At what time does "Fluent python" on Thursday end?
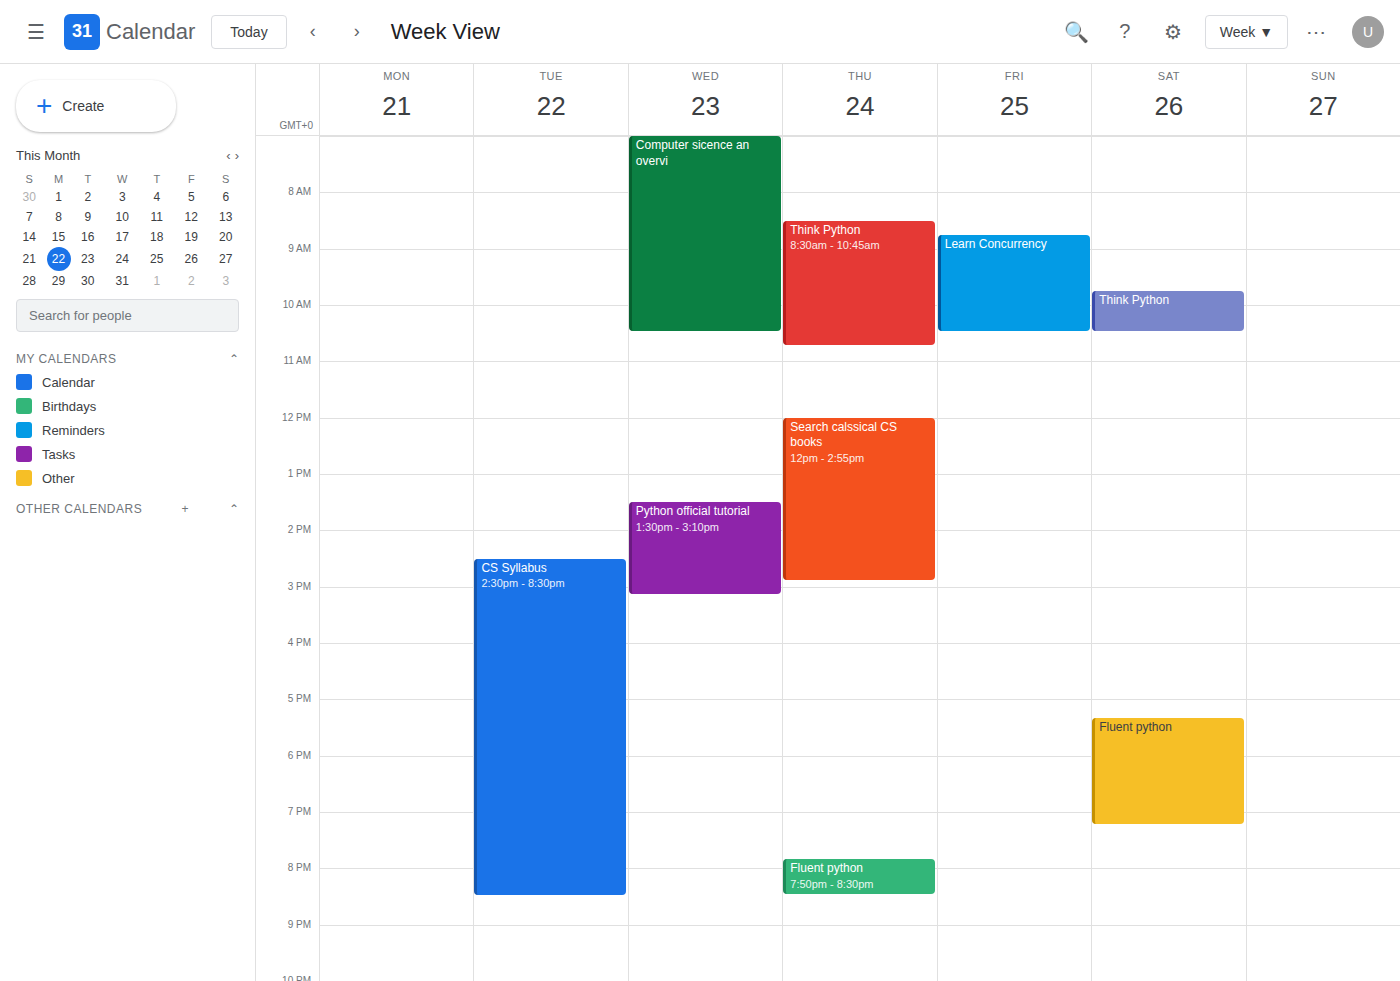
8:30 PM